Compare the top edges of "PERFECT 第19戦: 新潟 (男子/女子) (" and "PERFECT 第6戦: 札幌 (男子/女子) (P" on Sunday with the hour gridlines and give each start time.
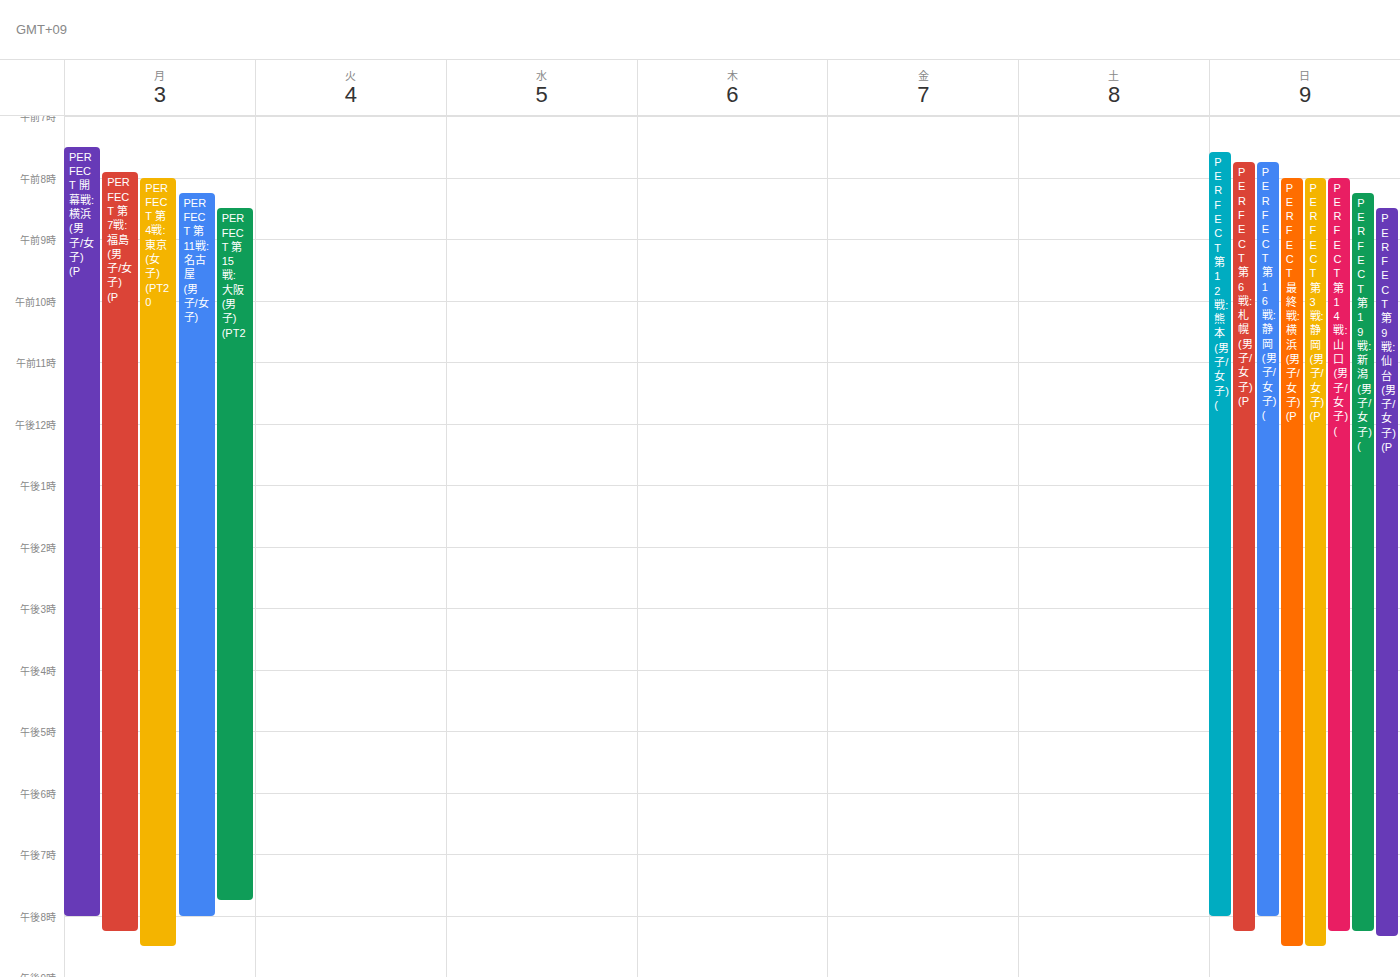
"PERFECT 第19戦: 新潟 (男子/女子) (": 8:15 AM, neither: a quarter of the way from the 8 AM line to the 9 AM line. "PERFECT 第6戦: 札幌 (男子/女子) (P": 7:45 AM, neither: three quarters of the way from the 7 AM line to the 8 AM line.